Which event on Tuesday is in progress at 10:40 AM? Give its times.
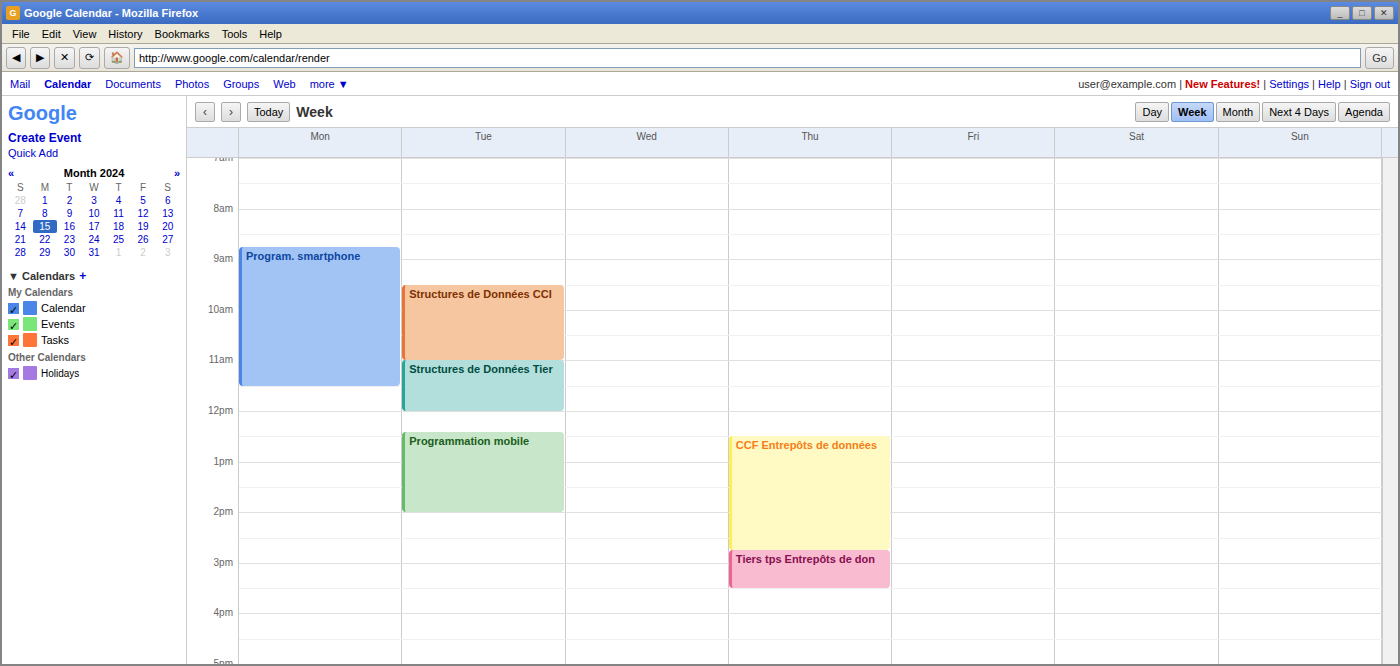
"Structures de Données CCI", 9:30 AM to 11:00 AM